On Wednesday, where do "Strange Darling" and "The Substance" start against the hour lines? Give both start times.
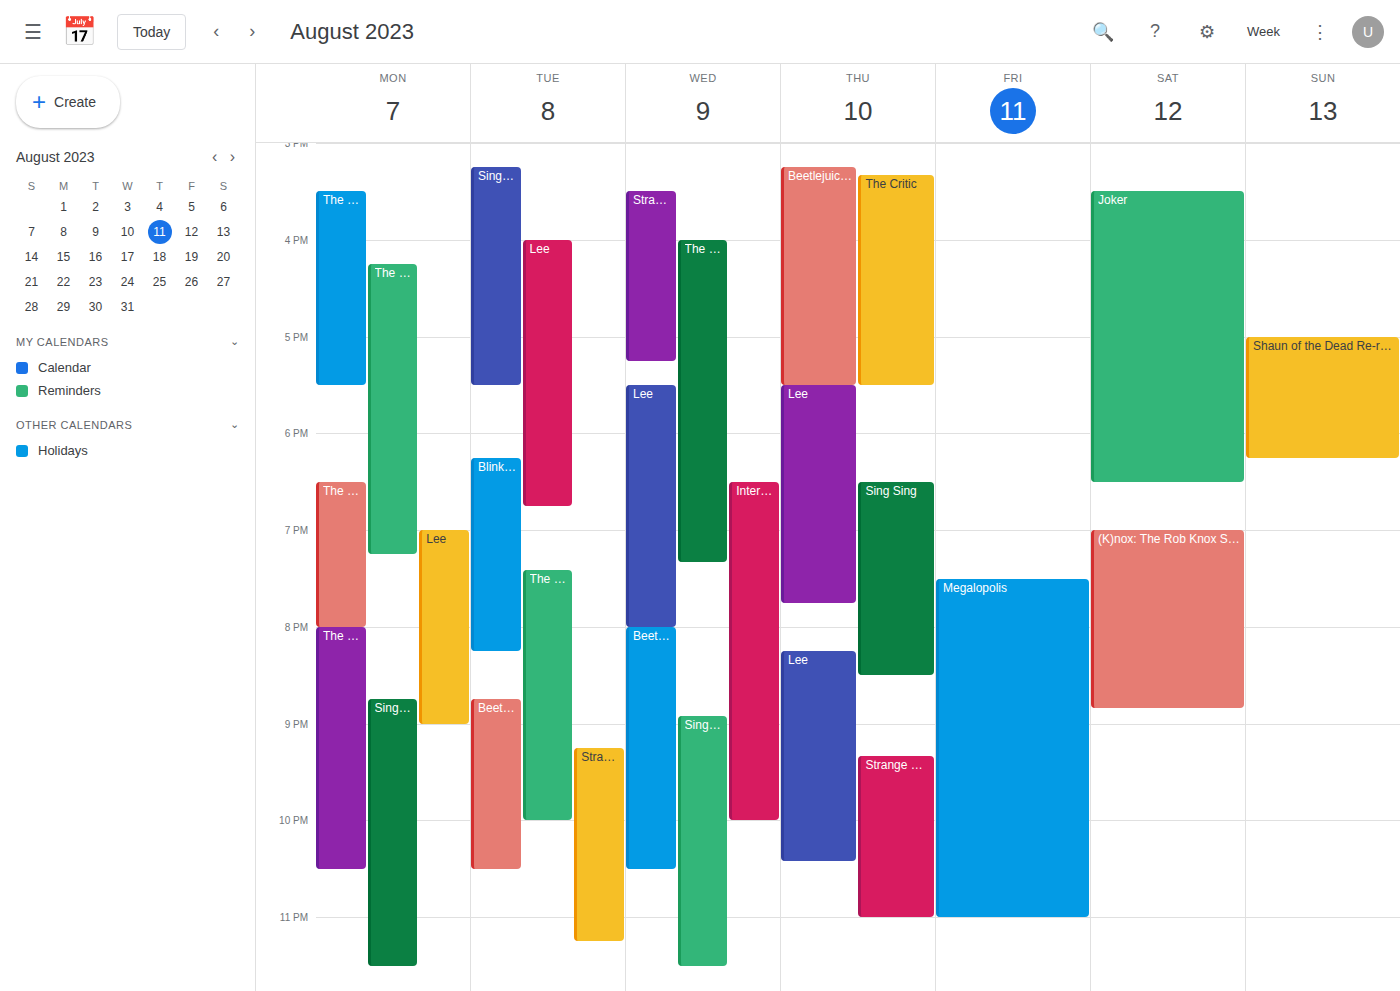
"Strange Darling": 3:30 PM, halfway between the 3 PM and 4 PM lines. "The Substance": 4:00 PM, exactly on the 4 PM line.